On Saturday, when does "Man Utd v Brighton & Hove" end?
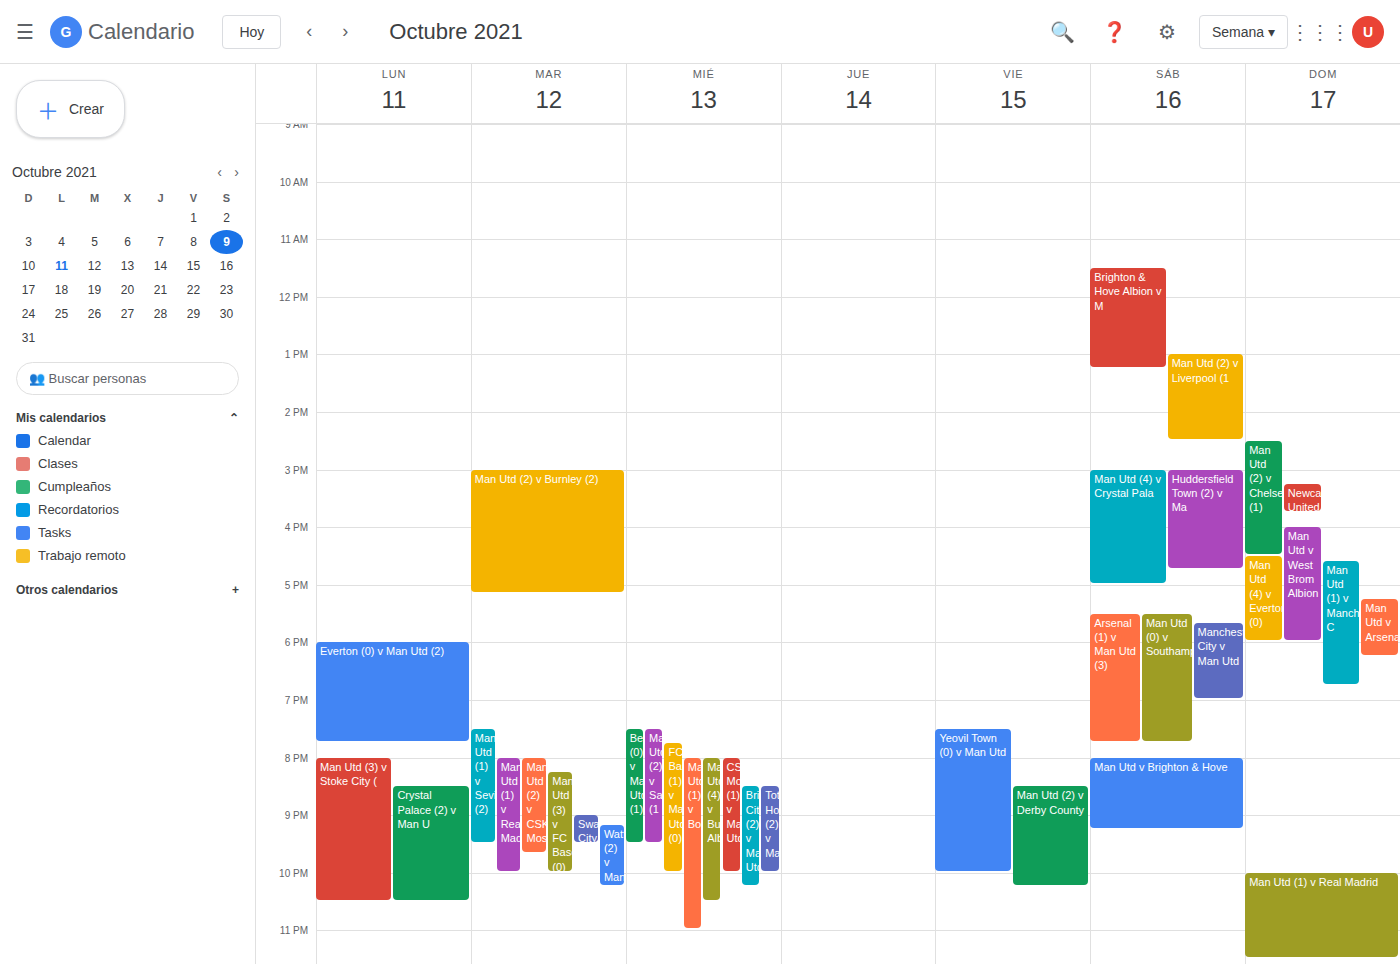
9:15 PM